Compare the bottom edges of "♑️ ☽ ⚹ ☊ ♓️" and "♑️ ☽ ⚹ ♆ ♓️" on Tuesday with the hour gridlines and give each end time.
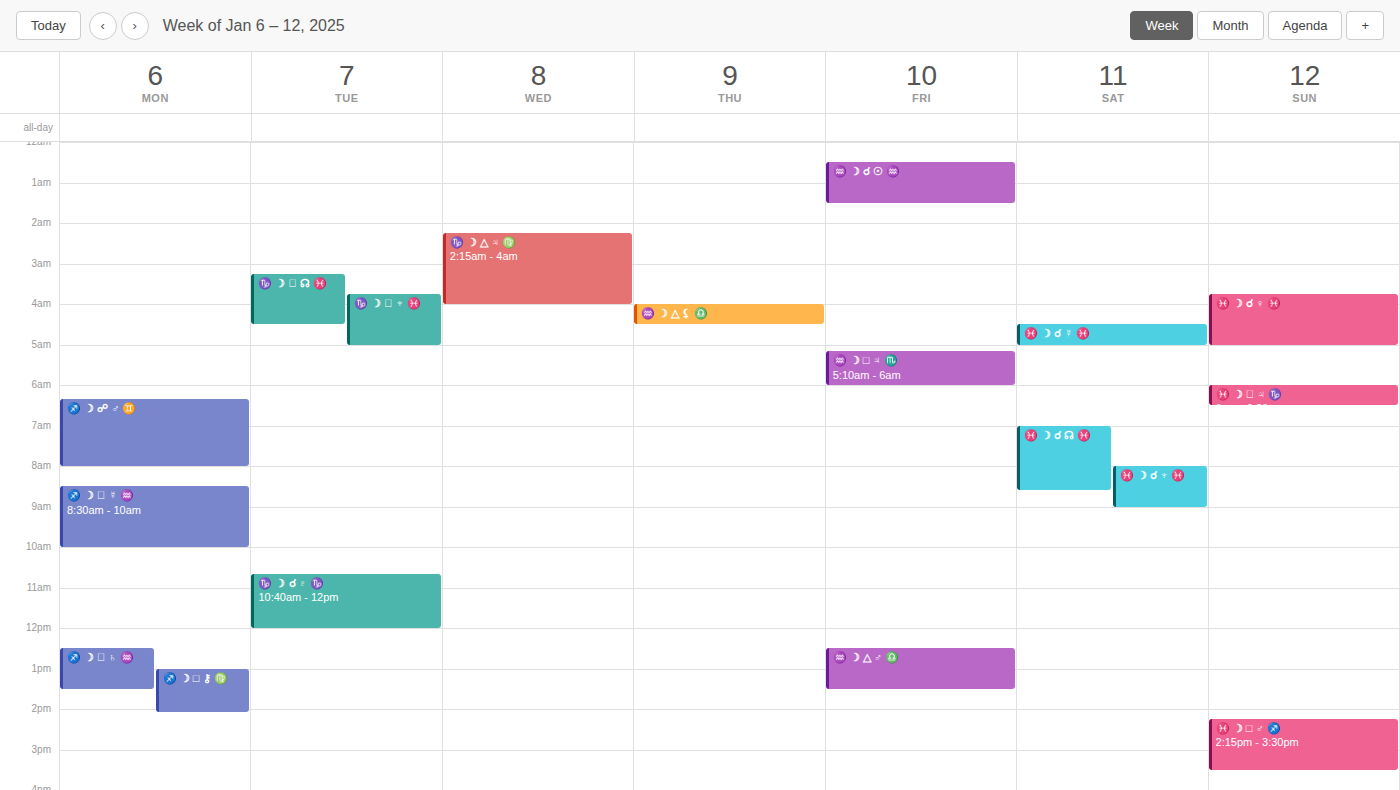
"♑️ ☽ ⚹ ☊ ♓️": 4:30 AM, halfway between the 4 AM and 5 AM lines. "♑️ ☽ ⚹ ♆ ♓️": 5:00 AM, exactly on the 5 AM line.